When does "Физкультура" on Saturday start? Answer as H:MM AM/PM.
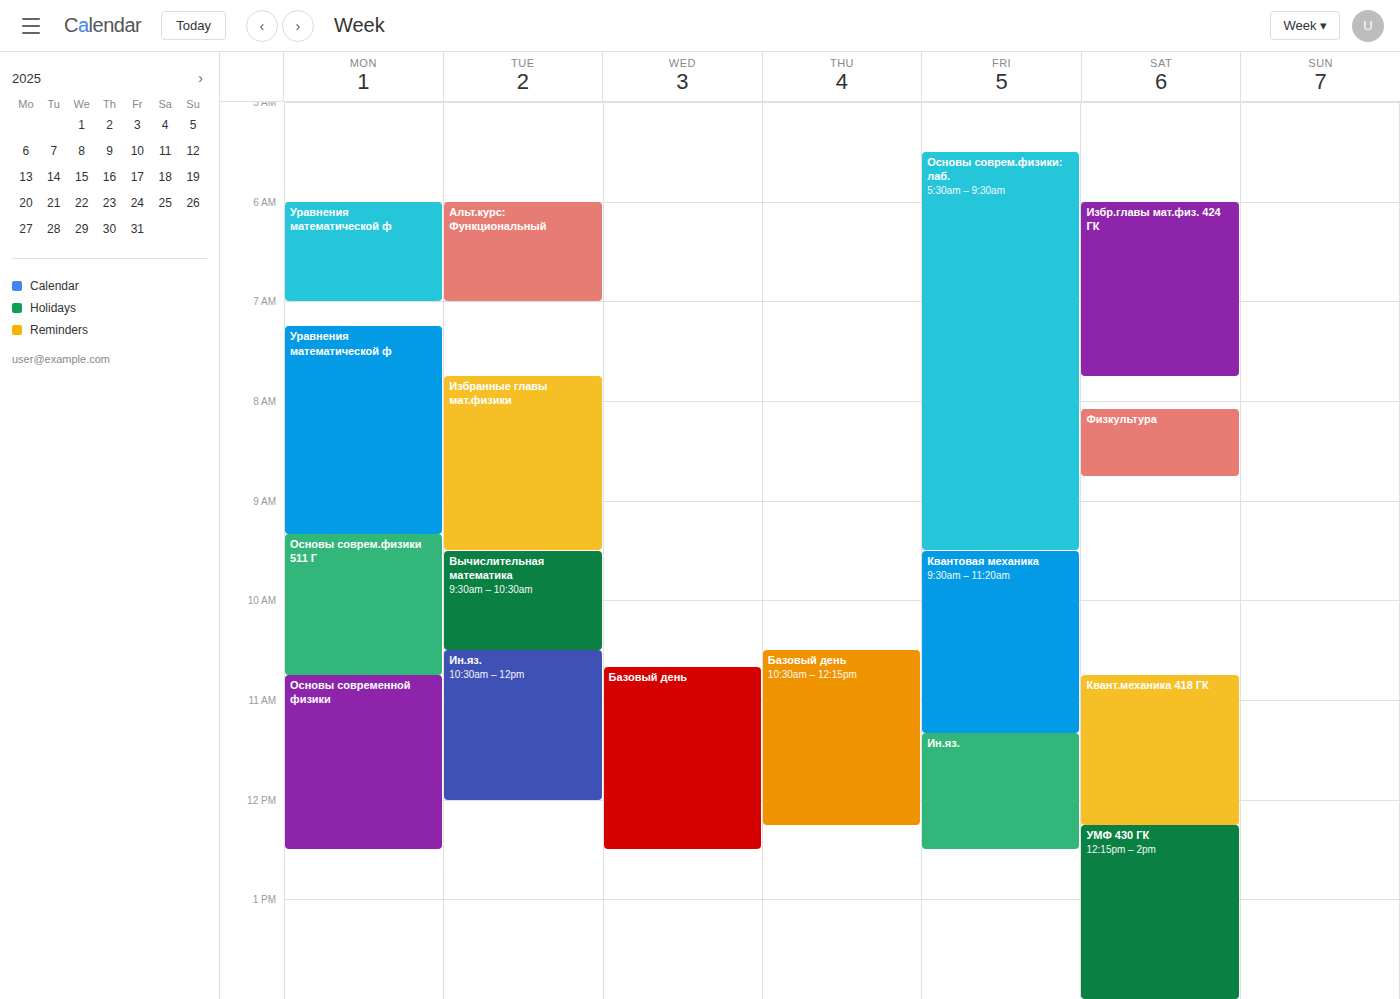
8:05 AM